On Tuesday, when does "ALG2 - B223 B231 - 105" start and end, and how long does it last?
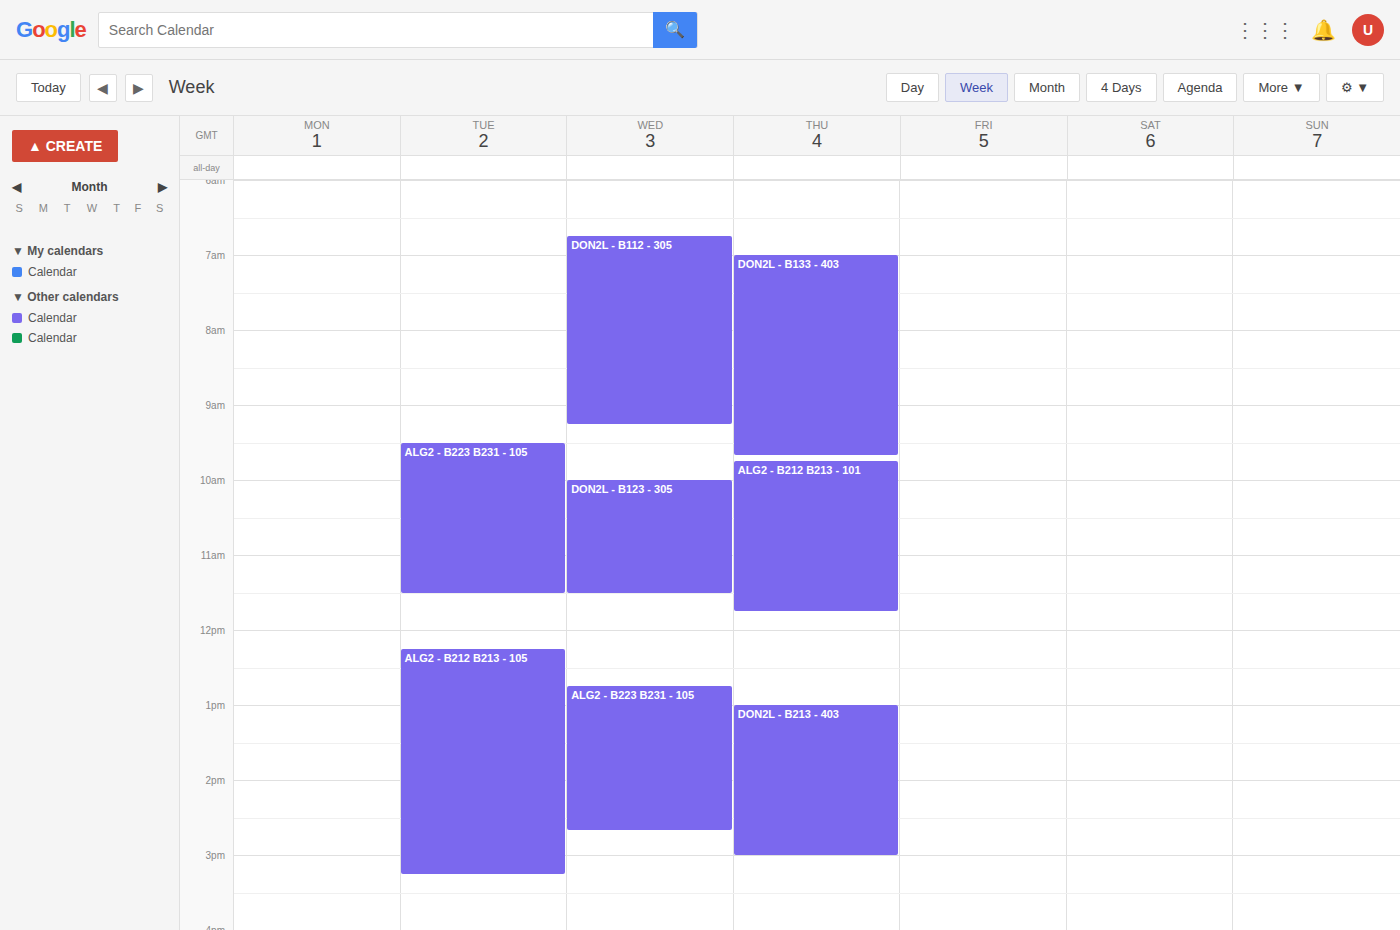
9:30 AM to 11:30 AM, 2 hours